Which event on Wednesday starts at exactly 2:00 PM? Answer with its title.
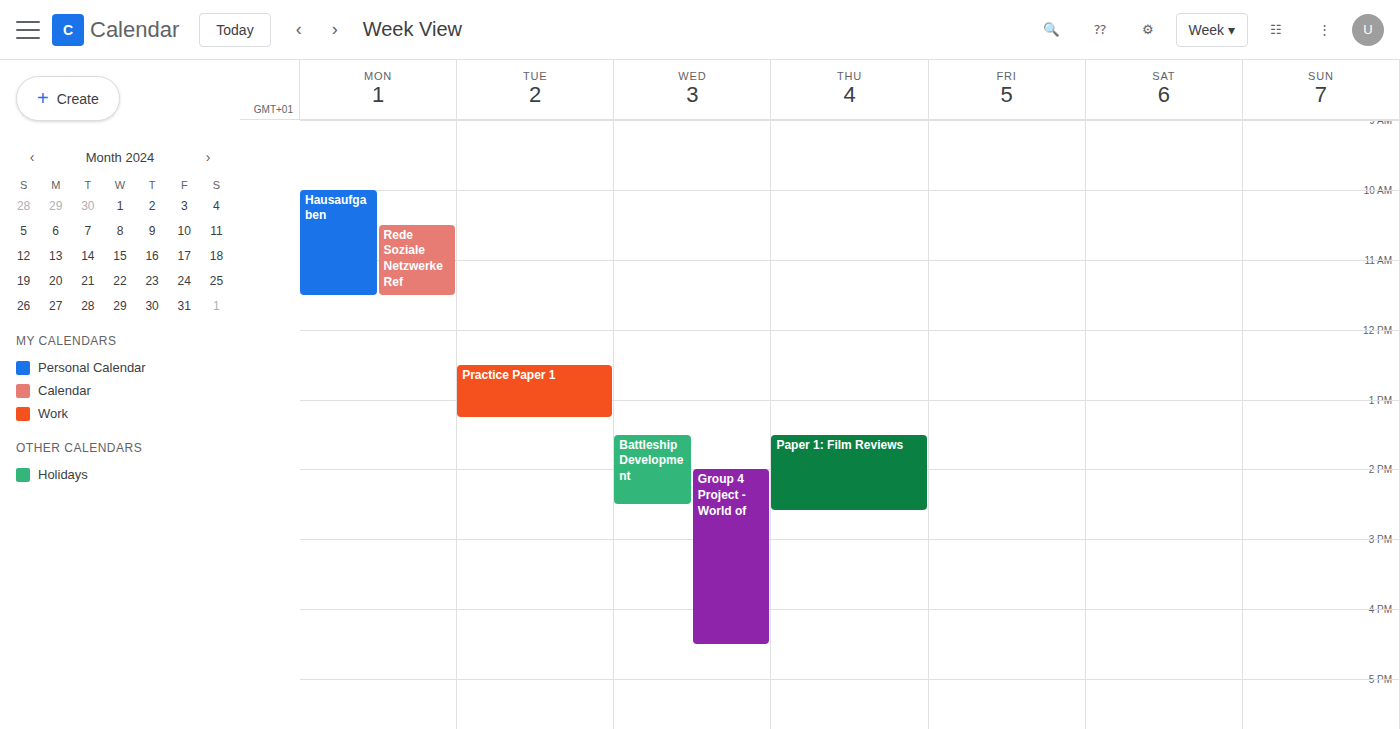
"Group 4 Project - World of"